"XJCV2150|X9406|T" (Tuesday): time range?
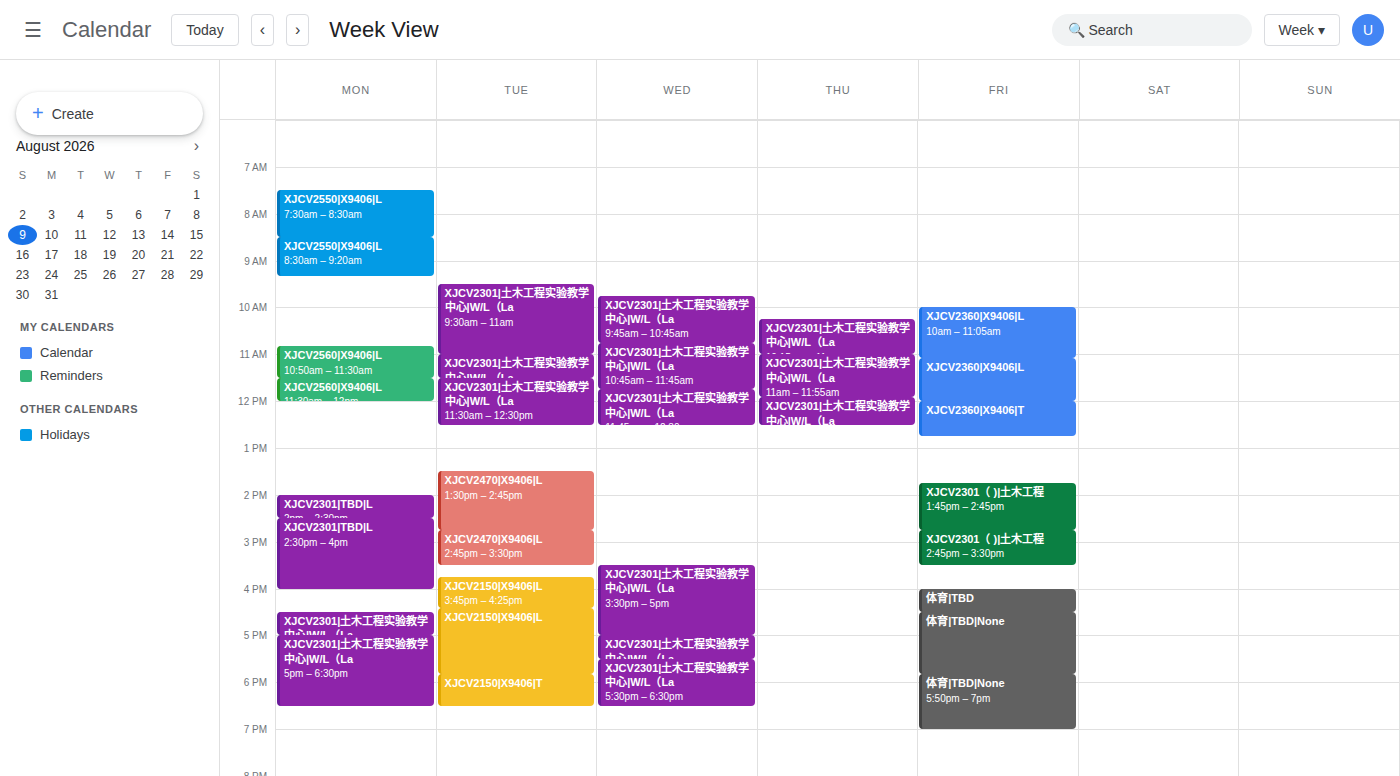
5:50 PM to 6:30 PM